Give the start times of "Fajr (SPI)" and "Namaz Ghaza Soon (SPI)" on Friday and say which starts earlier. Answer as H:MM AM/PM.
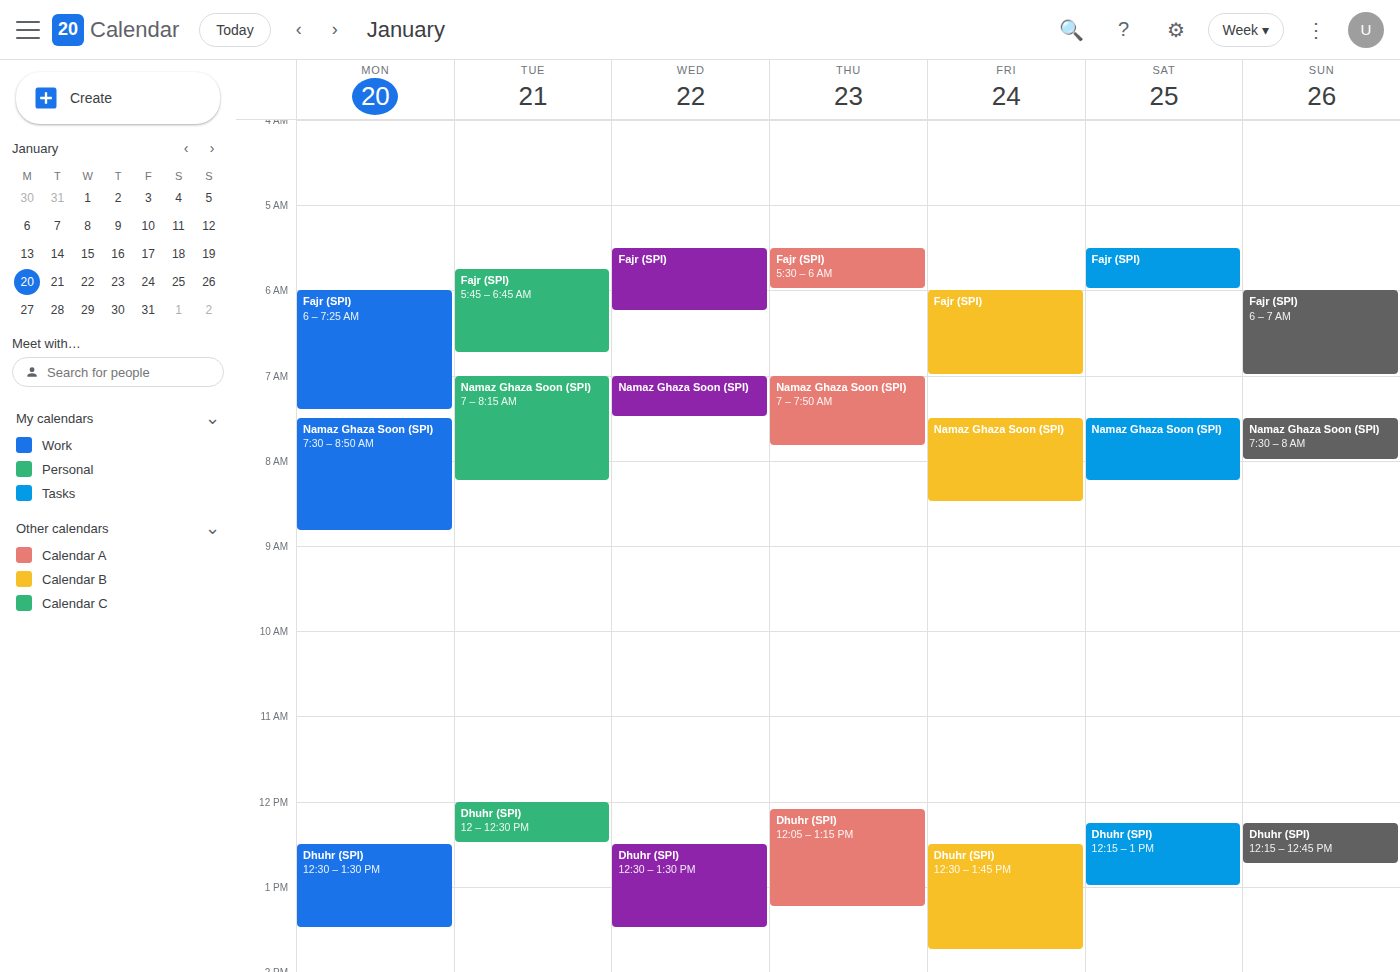
"Fajr (SPI)" 6:00 AM; "Namaz Ghaza Soon (SPI)" 7:30 AM.